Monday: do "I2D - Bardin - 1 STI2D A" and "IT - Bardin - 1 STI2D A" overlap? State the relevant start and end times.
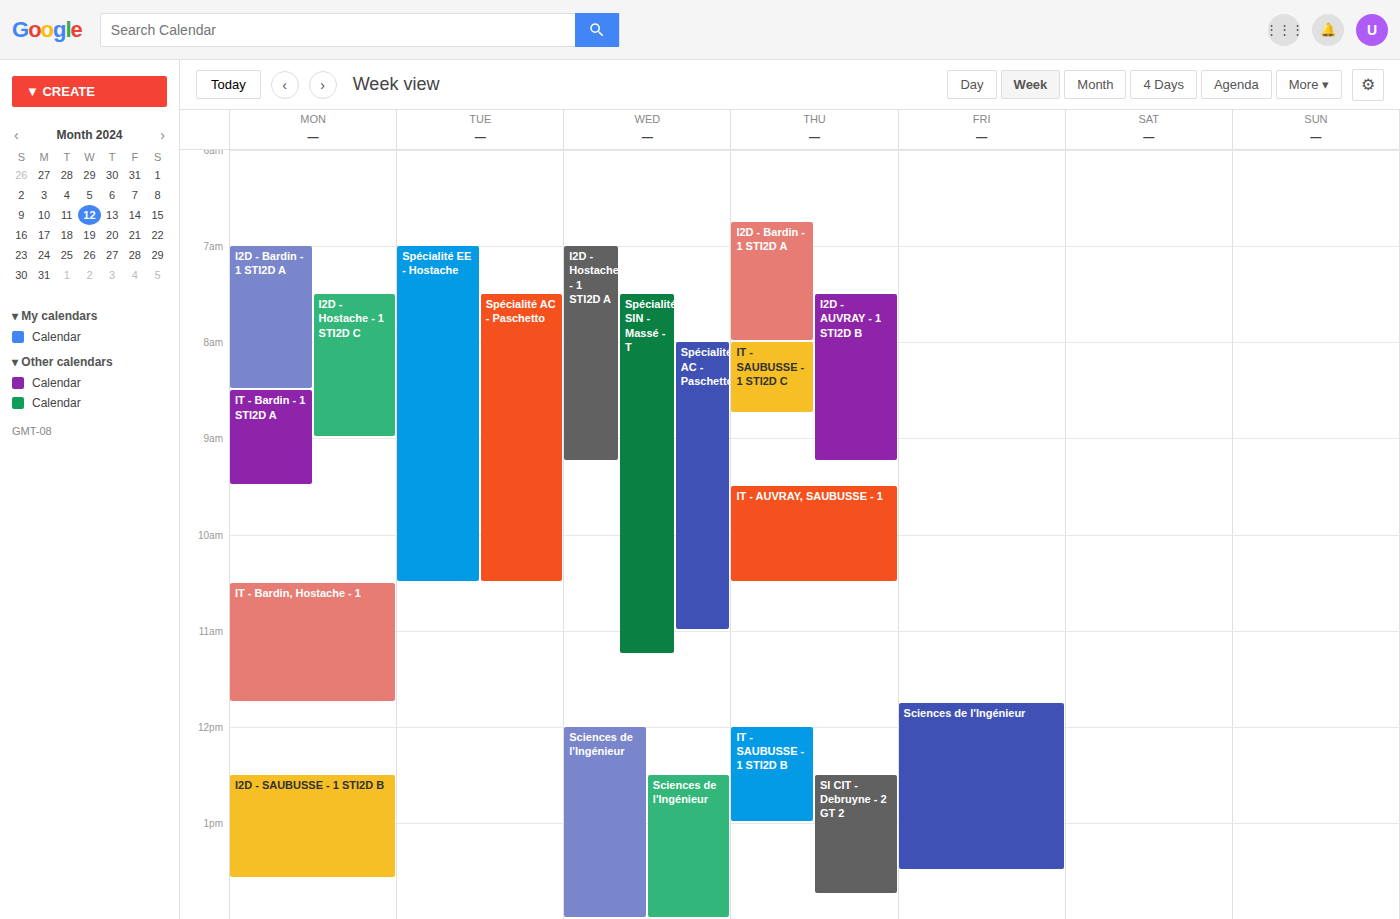
"I2D - Bardin - 1 STI2D A" ends at 8:30 AM, exactly when "IT - Bardin - 1 STI2D A" starts -- they touch but do not overlap.